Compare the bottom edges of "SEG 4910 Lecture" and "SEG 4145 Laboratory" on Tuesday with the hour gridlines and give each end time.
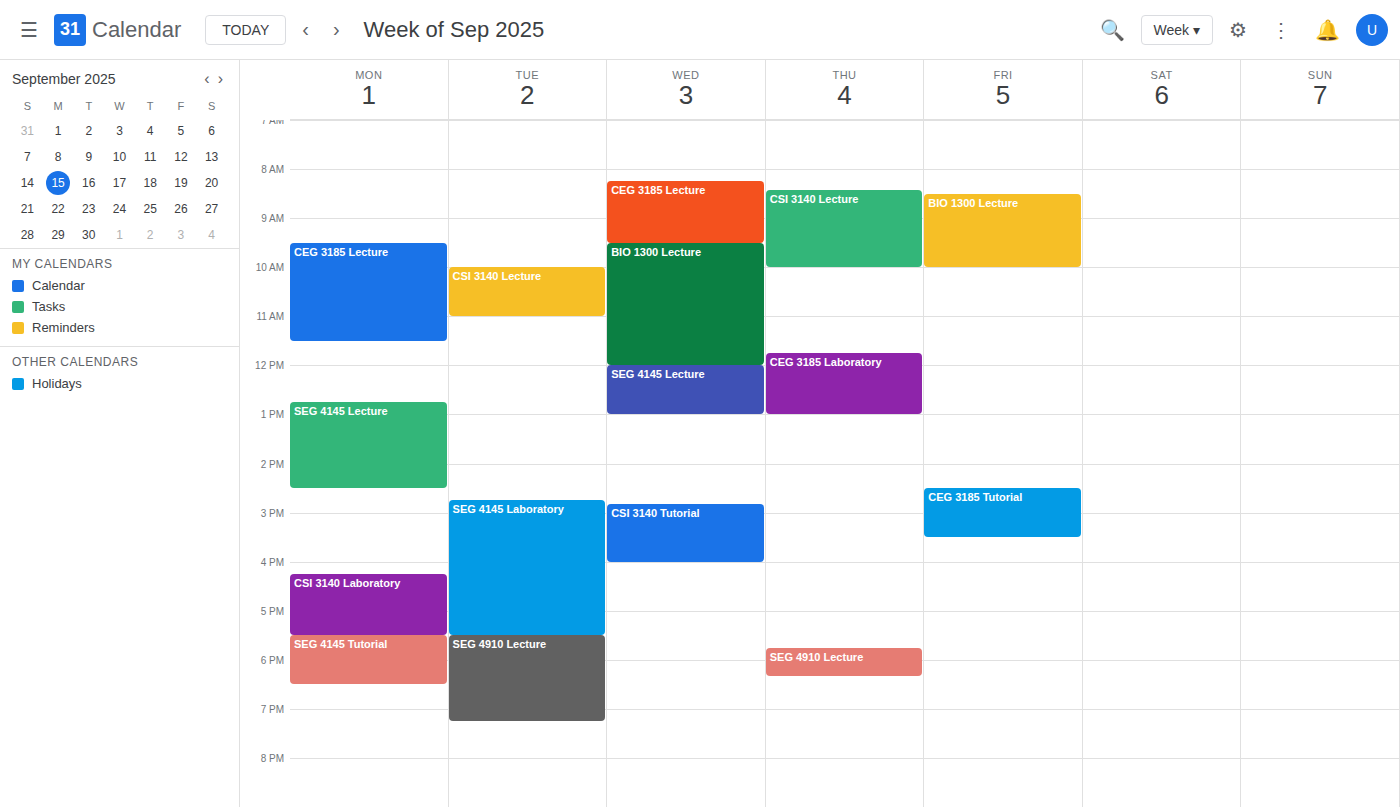
"SEG 4910 Lecture": 19:15, neither: a quarter of the way from the 19:00 line to the 20:00 line. "SEG 4145 Laboratory": 17:30, halfway between the 17:00 and 18:00 lines.